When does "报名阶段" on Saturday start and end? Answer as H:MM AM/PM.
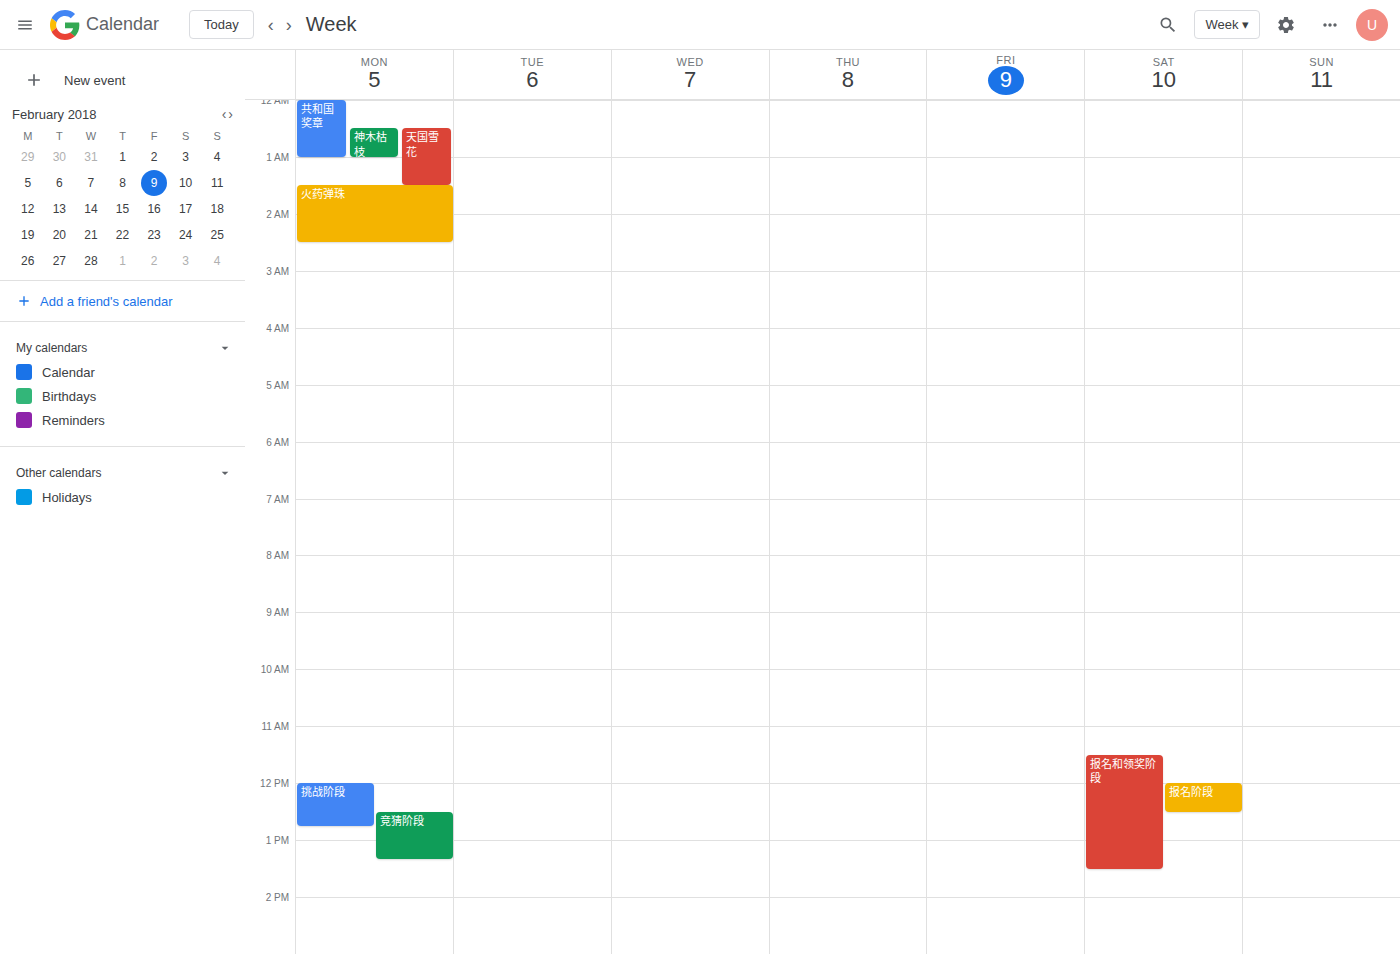
12:00 PM to 12:30 PM